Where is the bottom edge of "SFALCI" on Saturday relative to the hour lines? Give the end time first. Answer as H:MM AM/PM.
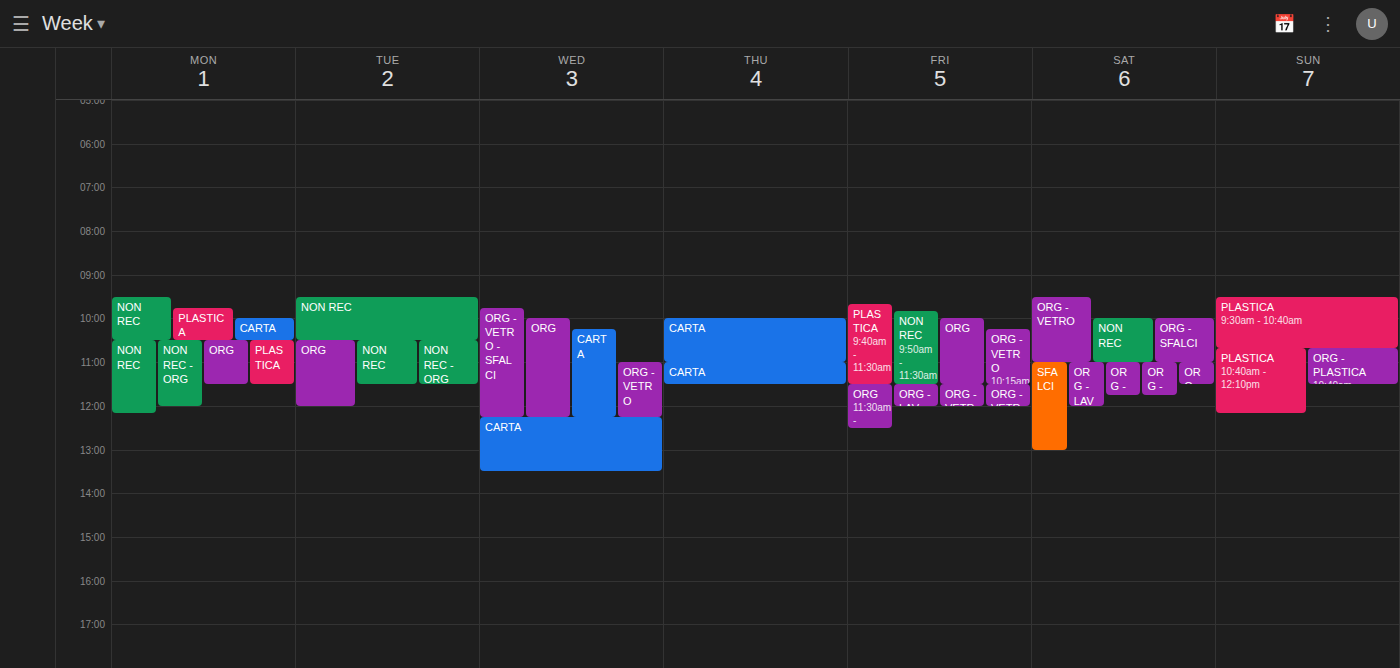
1:00 PM -- exactly on the 1 PM line.